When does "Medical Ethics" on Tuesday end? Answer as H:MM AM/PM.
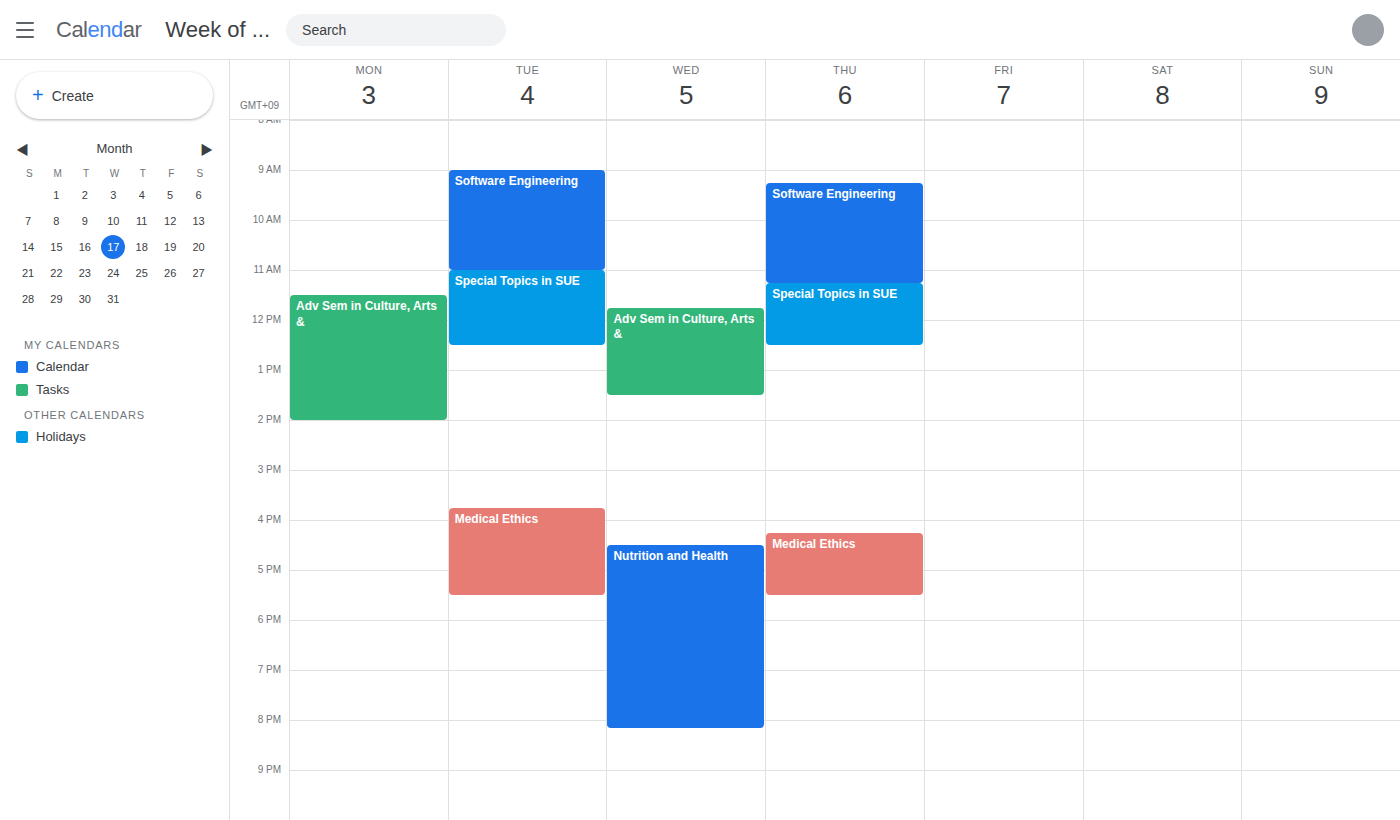
5:30 PM